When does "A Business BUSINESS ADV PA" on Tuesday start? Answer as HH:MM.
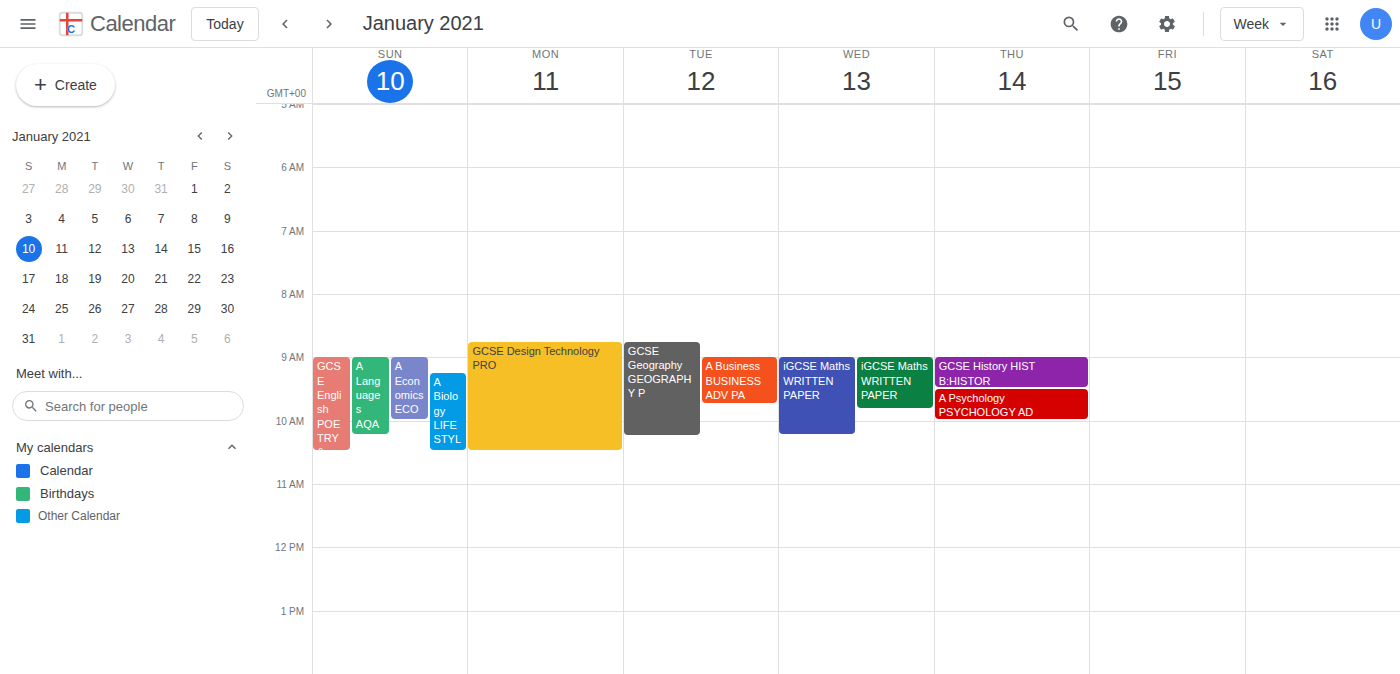
09:00